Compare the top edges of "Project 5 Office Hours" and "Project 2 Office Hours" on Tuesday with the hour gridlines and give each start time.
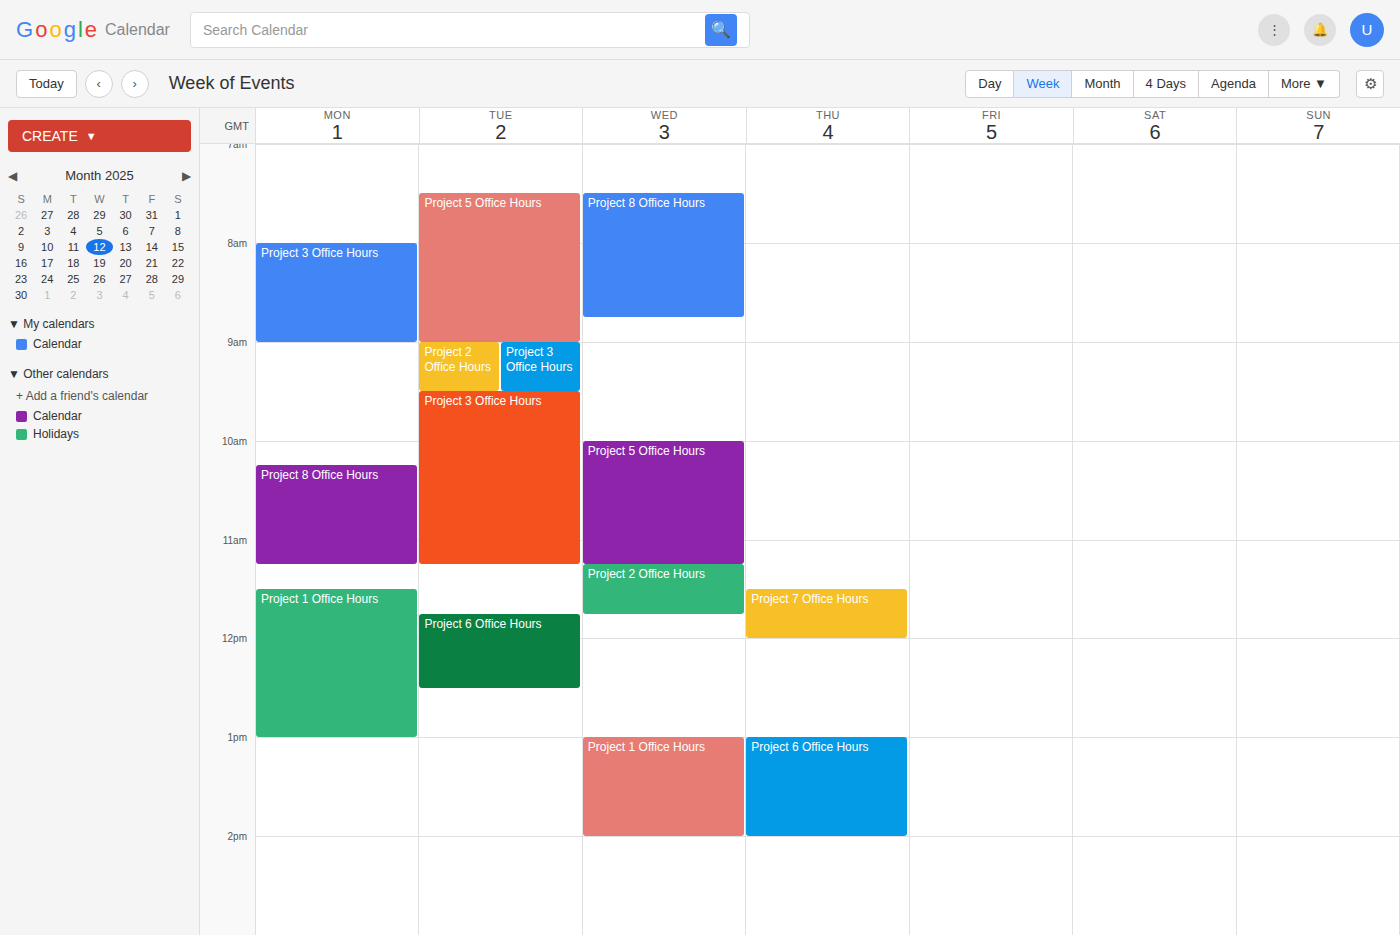
"Project 5 Office Hours": 07:30, halfway between the 07:00 and 08:00 lines. "Project 2 Office Hours": 09:00, exactly on the 09:00 line.